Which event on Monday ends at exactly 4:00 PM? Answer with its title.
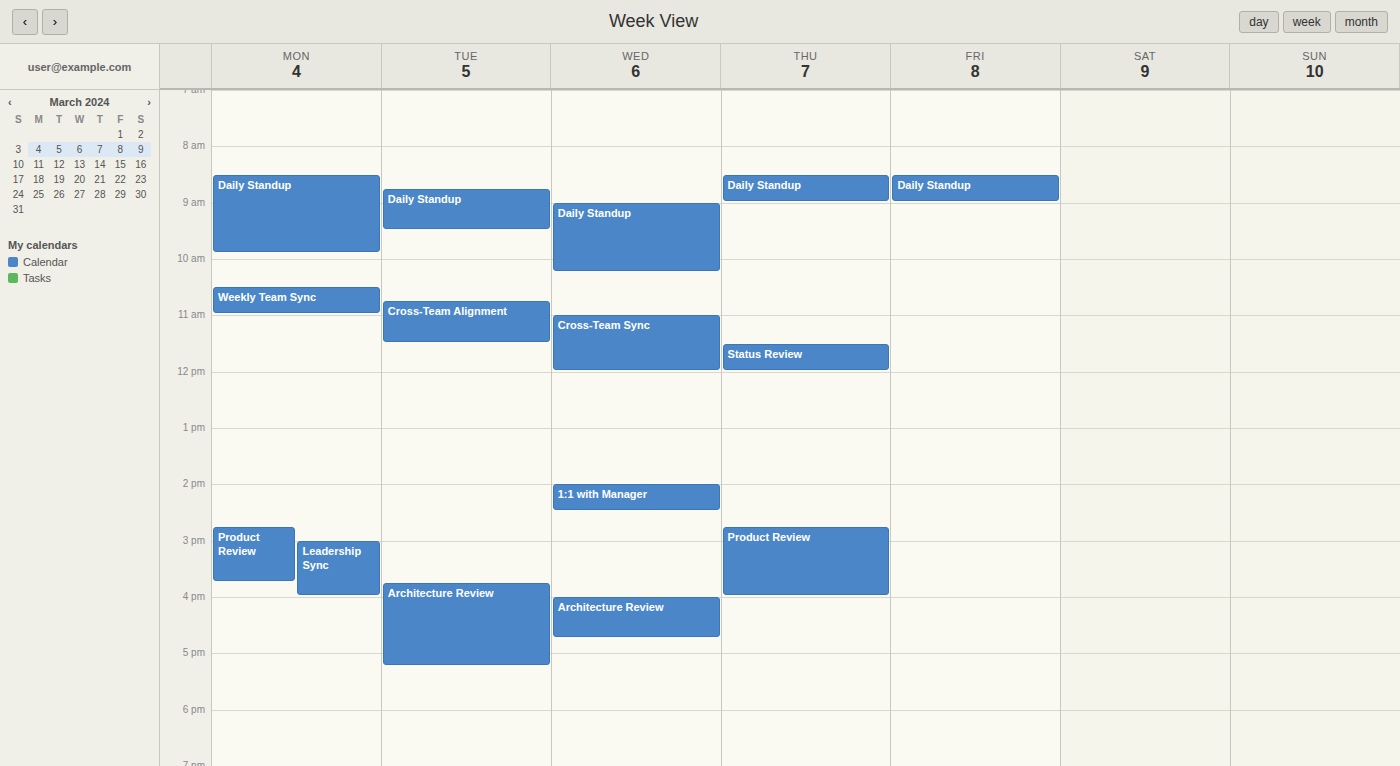
"Leadership Sync"